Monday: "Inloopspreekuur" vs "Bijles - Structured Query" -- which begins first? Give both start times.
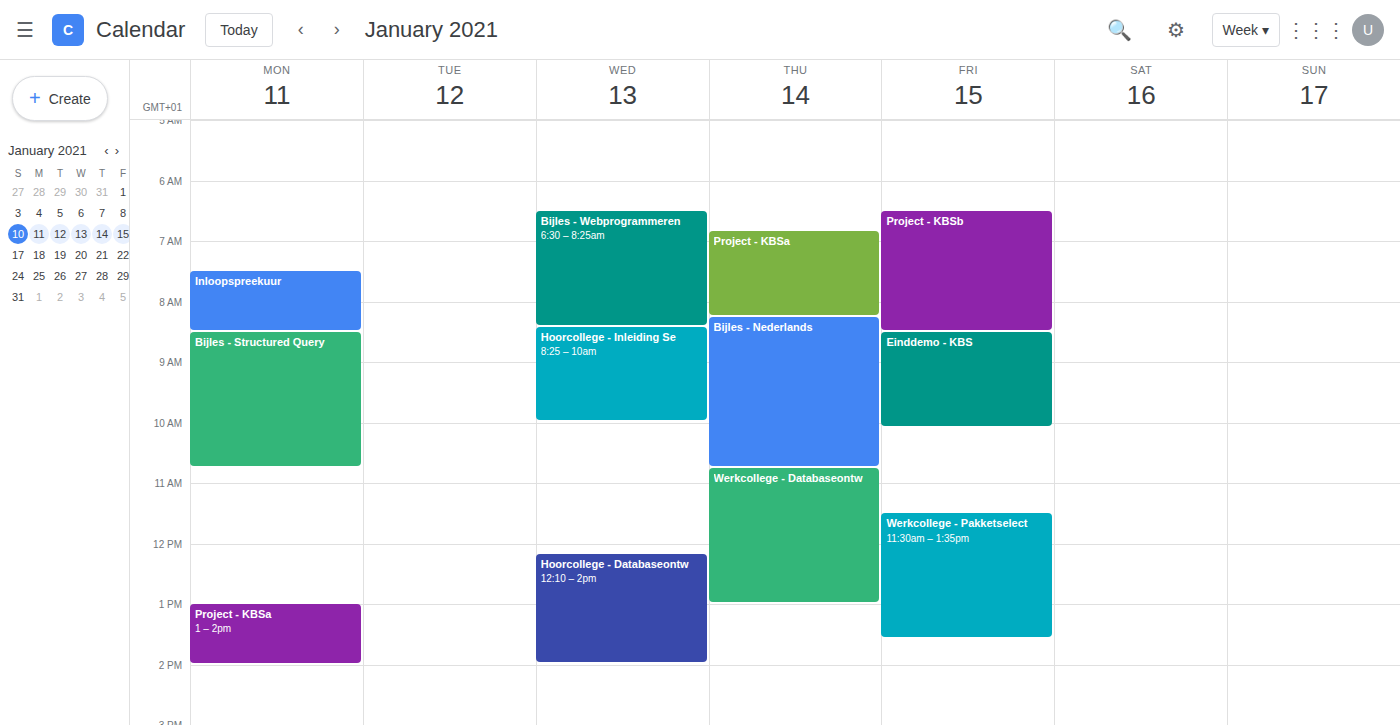
"Inloopspreekuur" 7:30 AM; "Bijles - Structured Query" 8:30 AM.